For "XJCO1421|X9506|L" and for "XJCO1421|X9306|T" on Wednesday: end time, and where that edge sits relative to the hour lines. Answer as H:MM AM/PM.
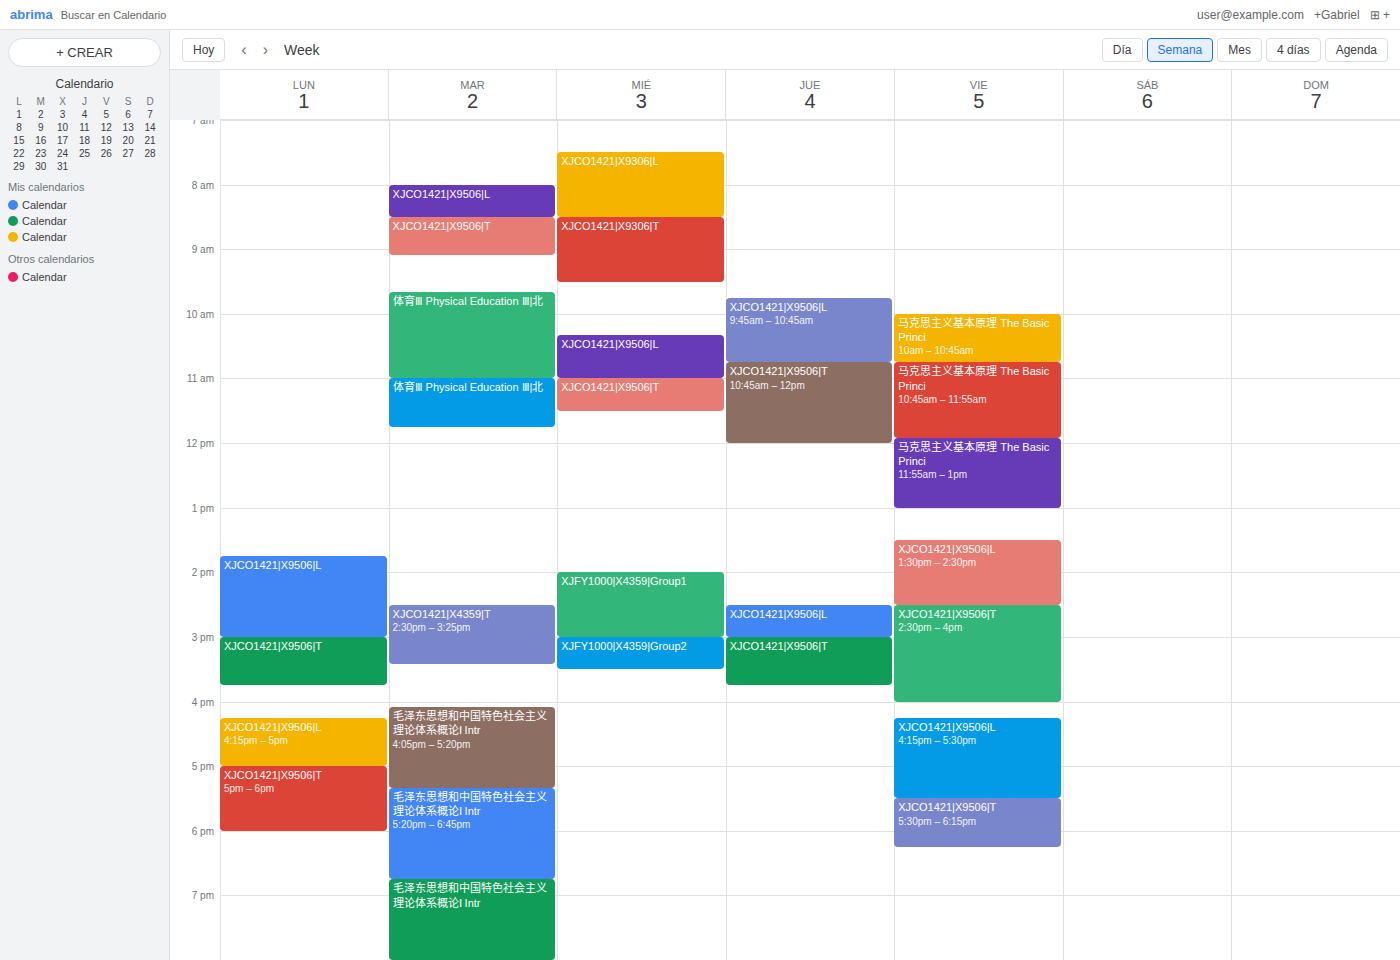
"XJCO1421|X9506|L": 11:00 AM, exactly on the 11 AM line. "XJCO1421|X9306|T": 9:30 AM, halfway between the 9 AM and 10 AM lines.